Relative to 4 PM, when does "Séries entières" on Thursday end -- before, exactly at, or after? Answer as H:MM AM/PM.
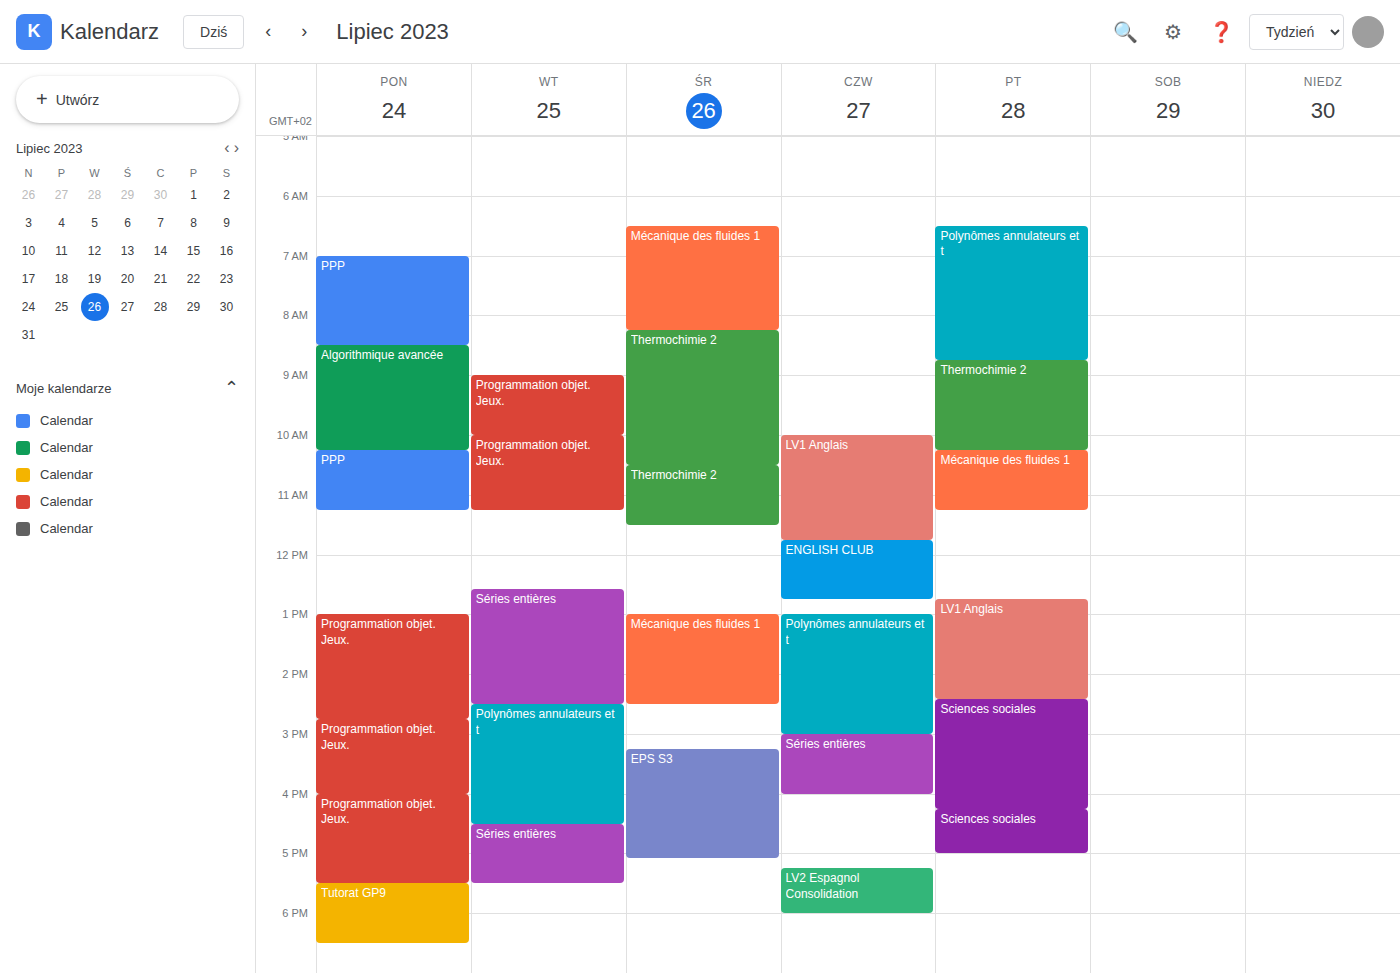
4:00 PM -- exactly at 4 PM, on the 4 PM line.